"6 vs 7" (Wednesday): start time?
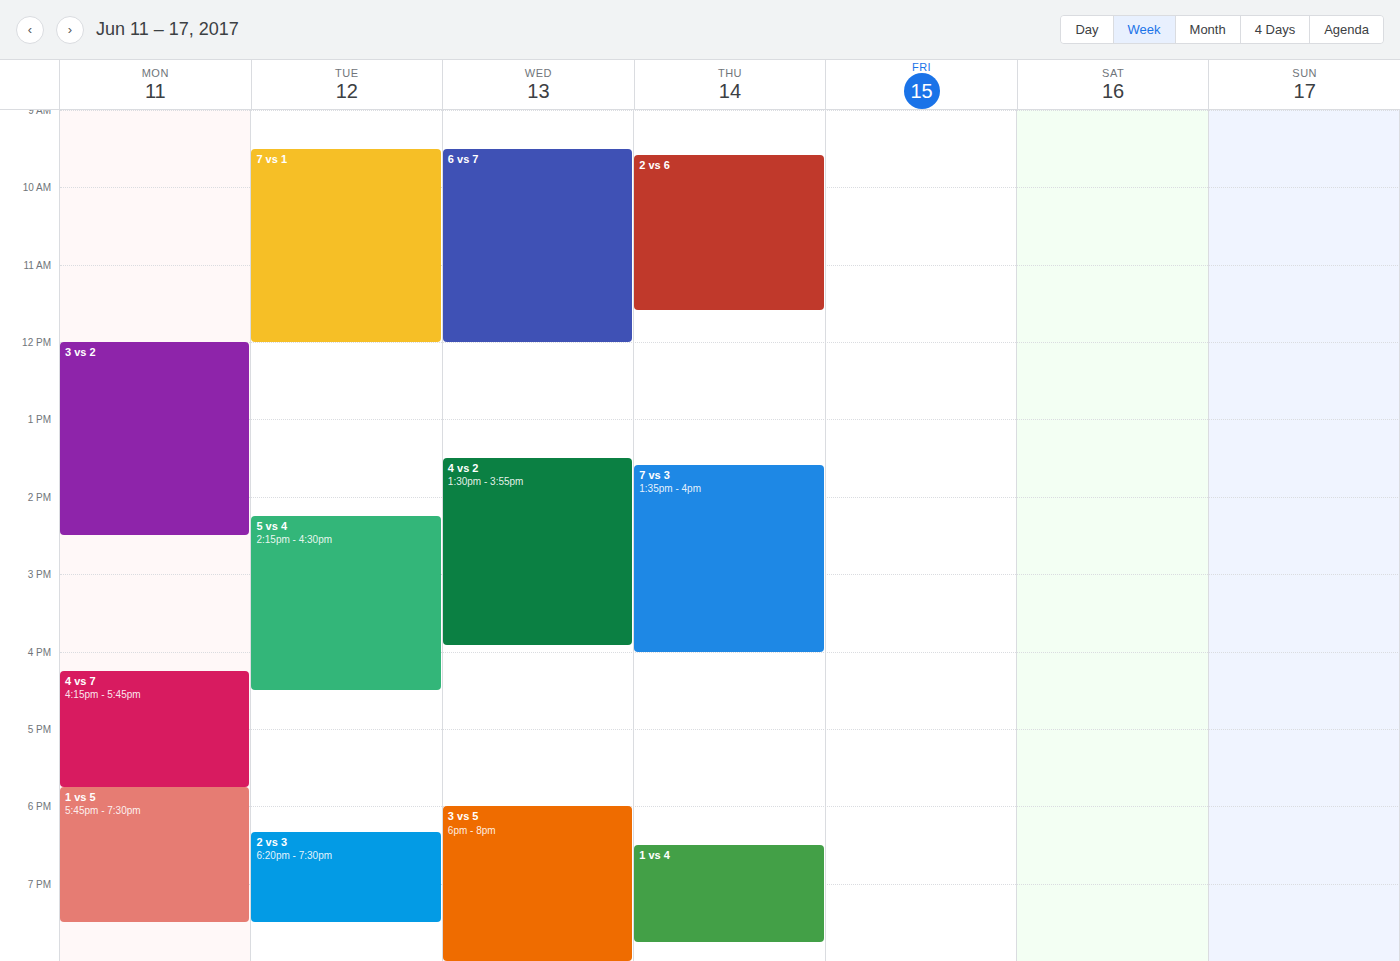
9:30 AM